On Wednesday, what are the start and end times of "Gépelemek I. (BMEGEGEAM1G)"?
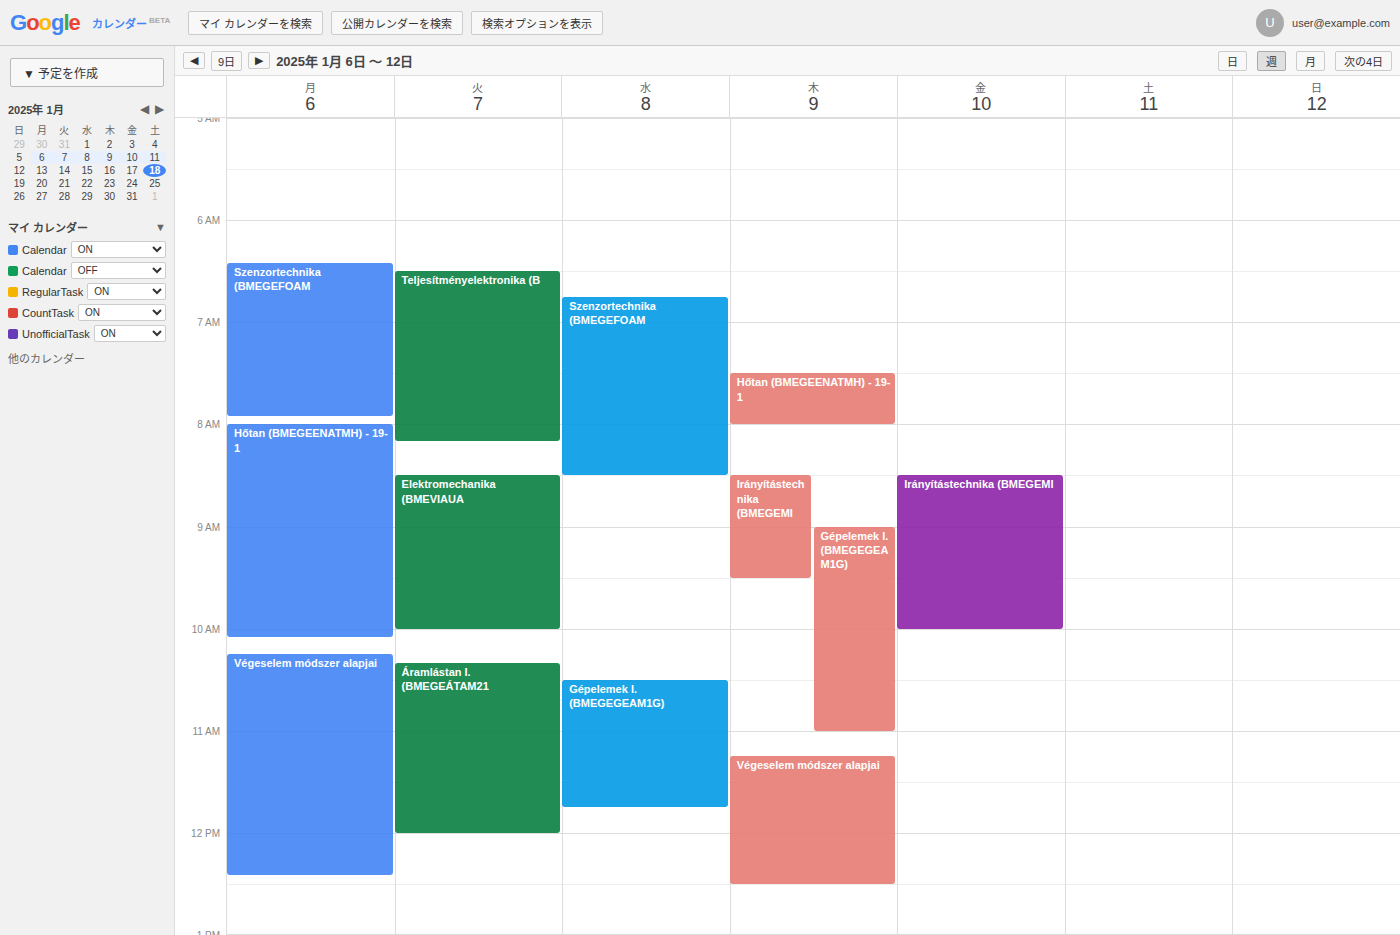
10:30 to 11:45